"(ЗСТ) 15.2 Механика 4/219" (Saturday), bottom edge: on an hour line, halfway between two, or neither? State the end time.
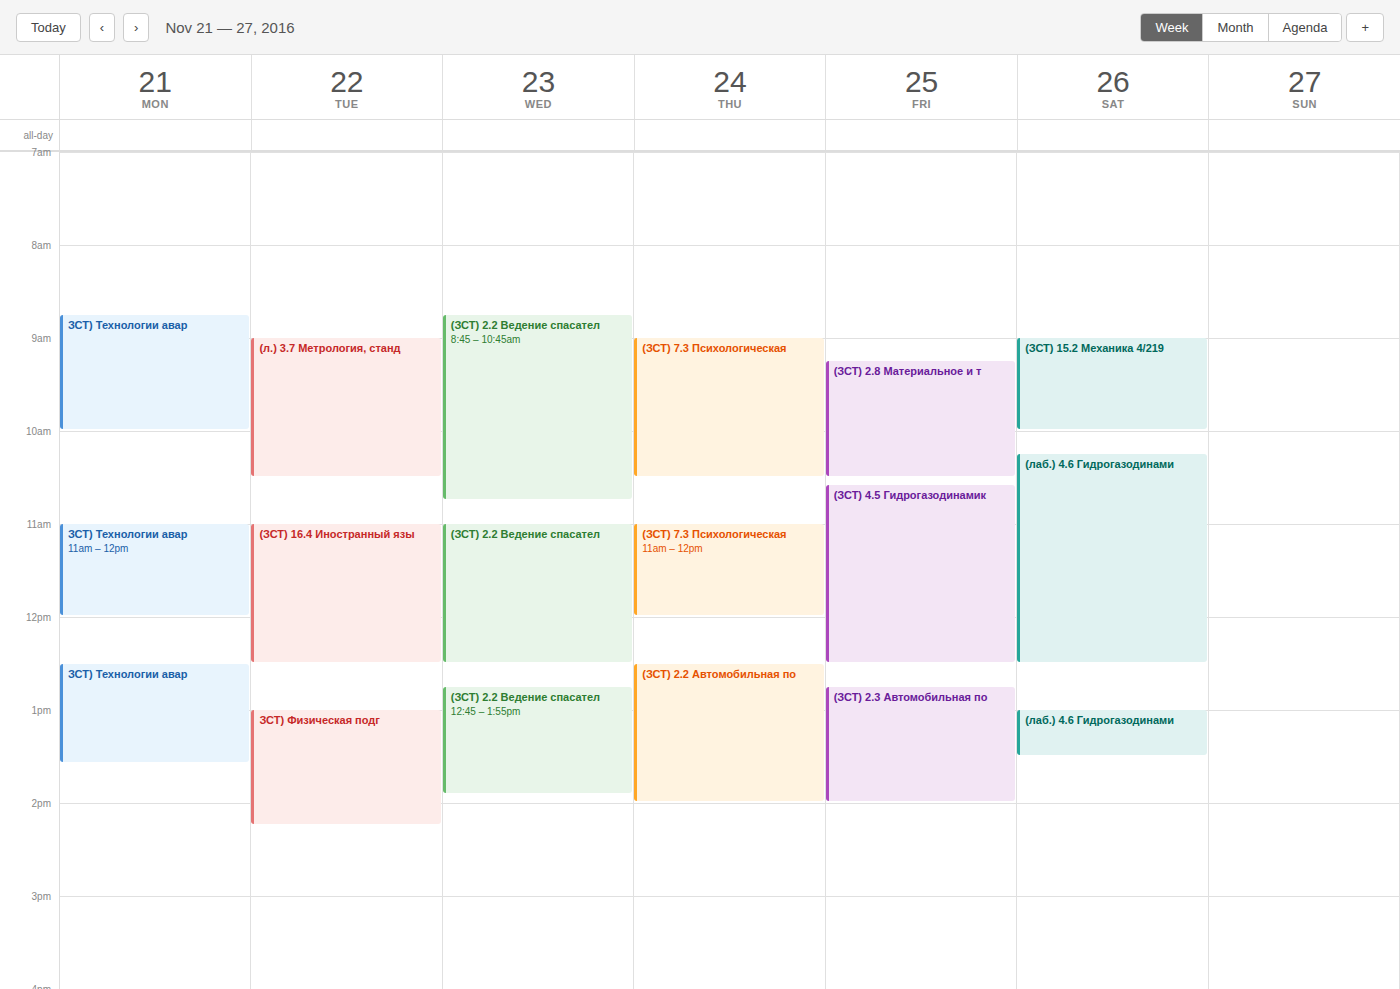
10:00 AM -- exactly on the 10 AM line.